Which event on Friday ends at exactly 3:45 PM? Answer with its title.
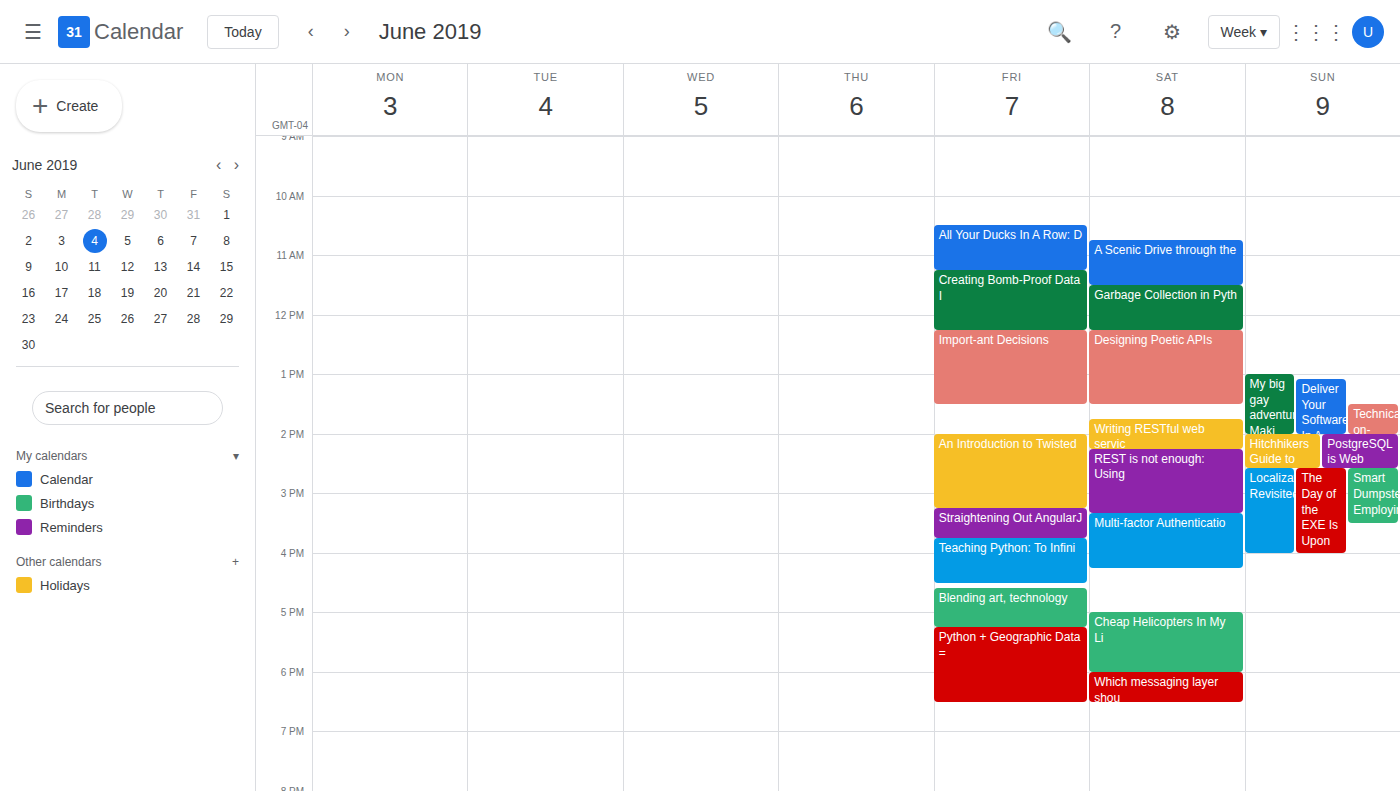
"Straightening Out AngularJ"